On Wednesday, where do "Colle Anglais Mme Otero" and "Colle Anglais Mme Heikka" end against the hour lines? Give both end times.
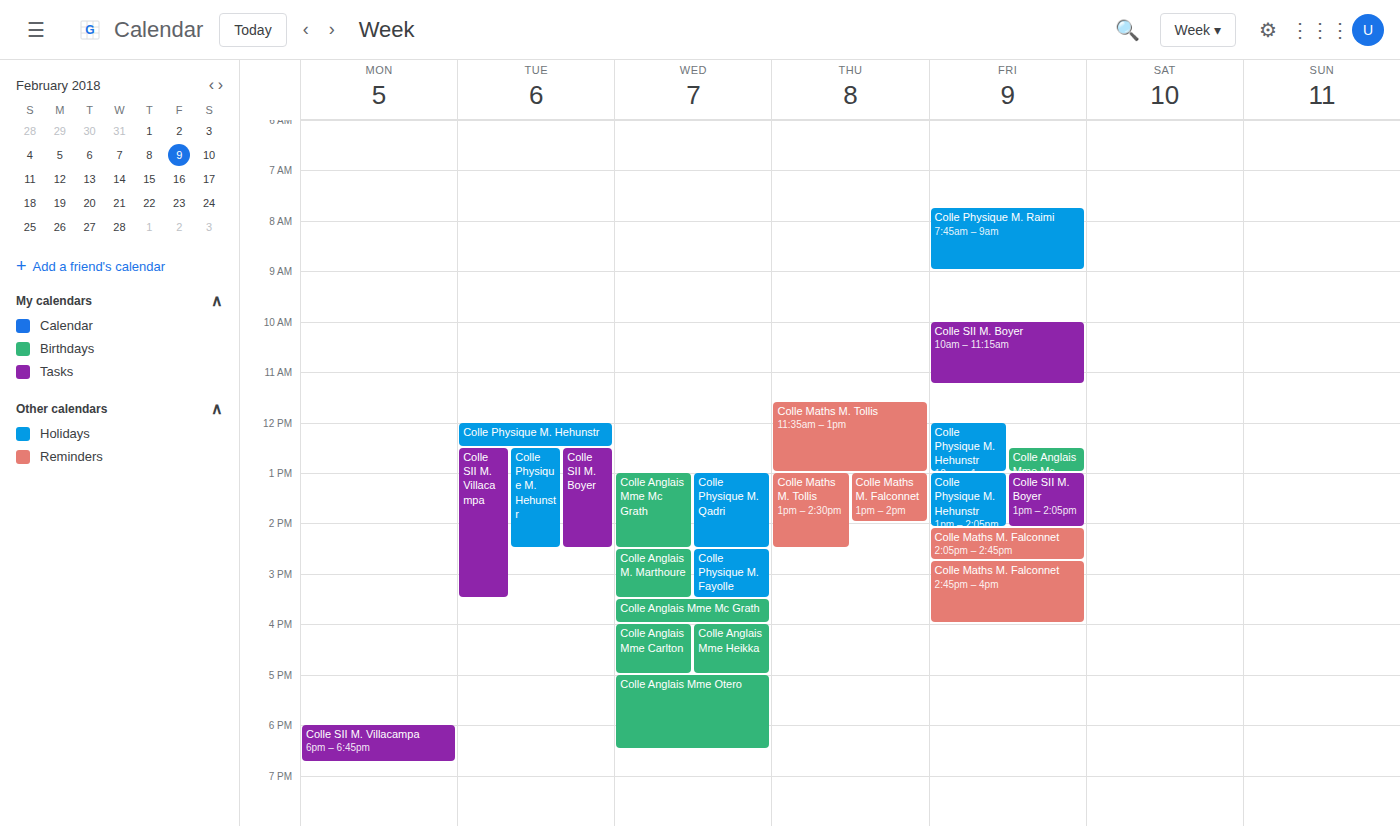
"Colle Anglais Mme Otero": 6:30 PM, halfway between the 6 PM and 7 PM lines. "Colle Anglais Mme Heikka": 5:00 PM, exactly on the 5 PM line.